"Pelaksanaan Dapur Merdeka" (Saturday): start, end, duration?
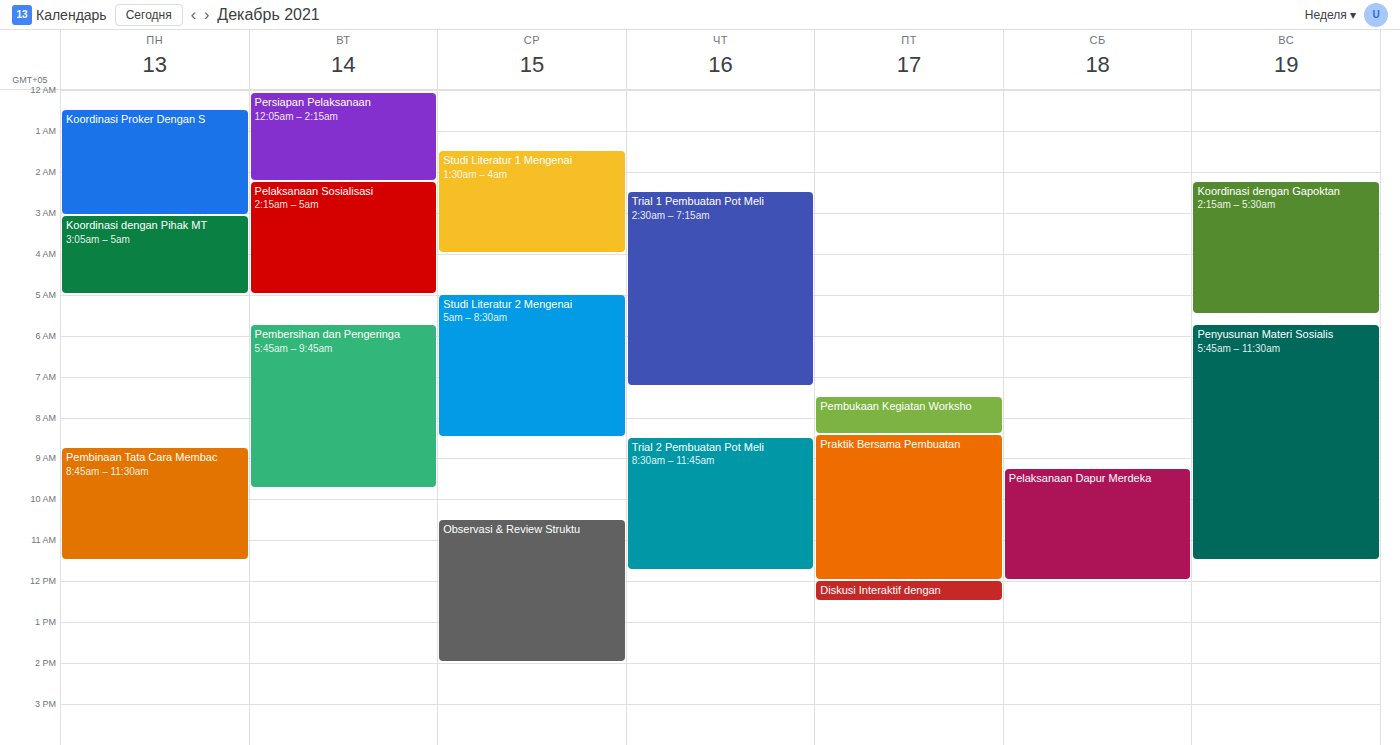
09:15 to 12:00, 2 hours 45 minutes